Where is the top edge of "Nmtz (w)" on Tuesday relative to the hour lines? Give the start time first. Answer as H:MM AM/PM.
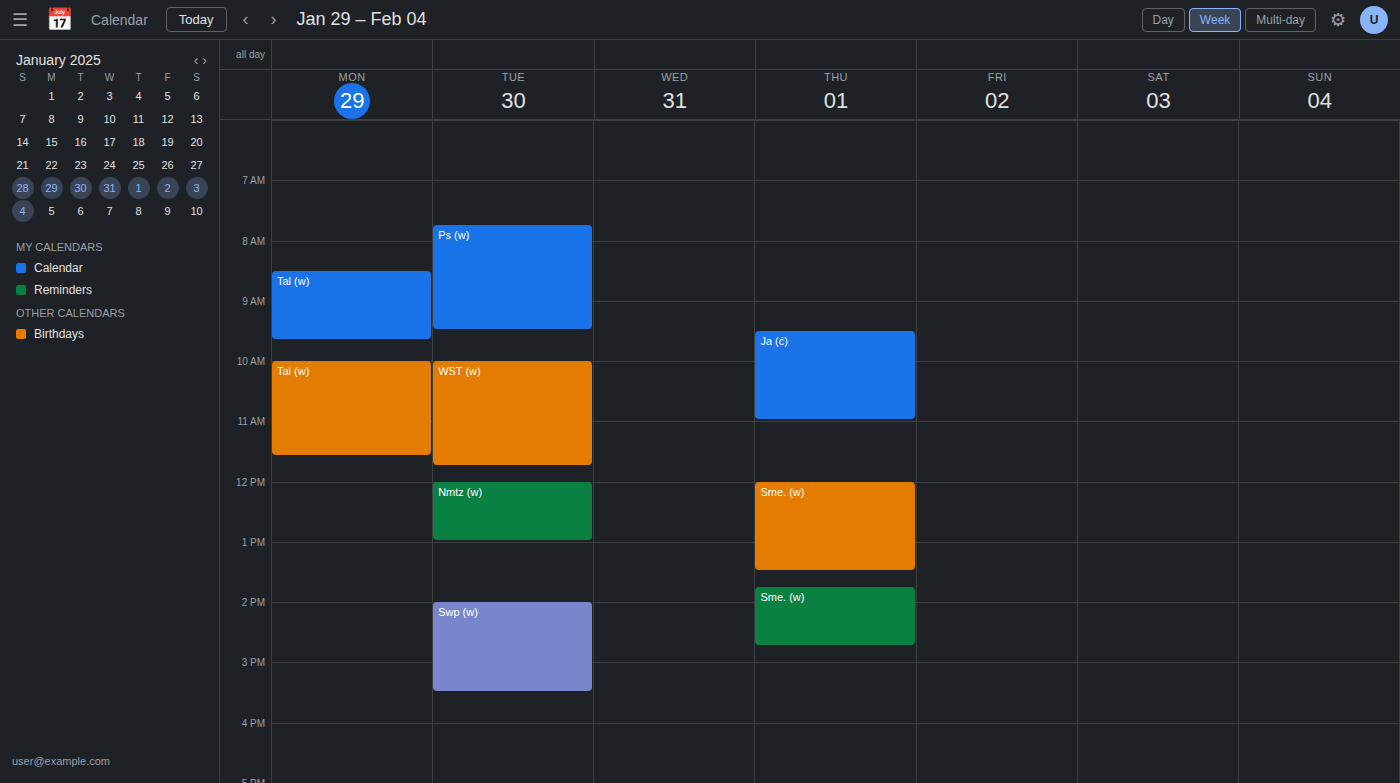
12:00 PM -- exactly on the 12 PM line.